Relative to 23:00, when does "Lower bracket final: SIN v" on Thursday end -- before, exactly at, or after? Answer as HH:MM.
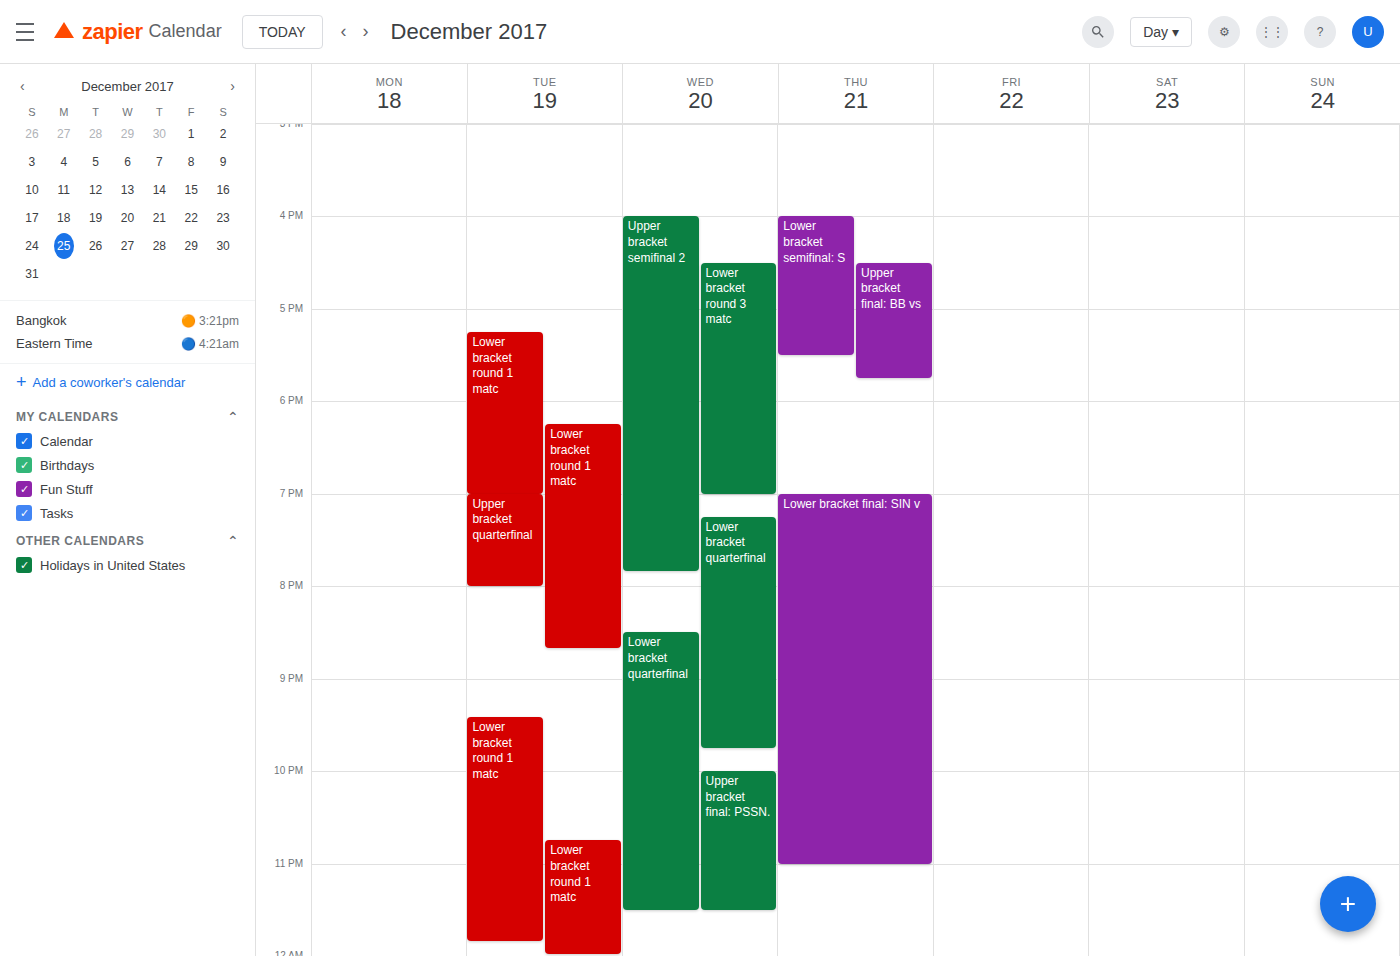
23:00 -- exactly at 23:00, on the 23:00 line.